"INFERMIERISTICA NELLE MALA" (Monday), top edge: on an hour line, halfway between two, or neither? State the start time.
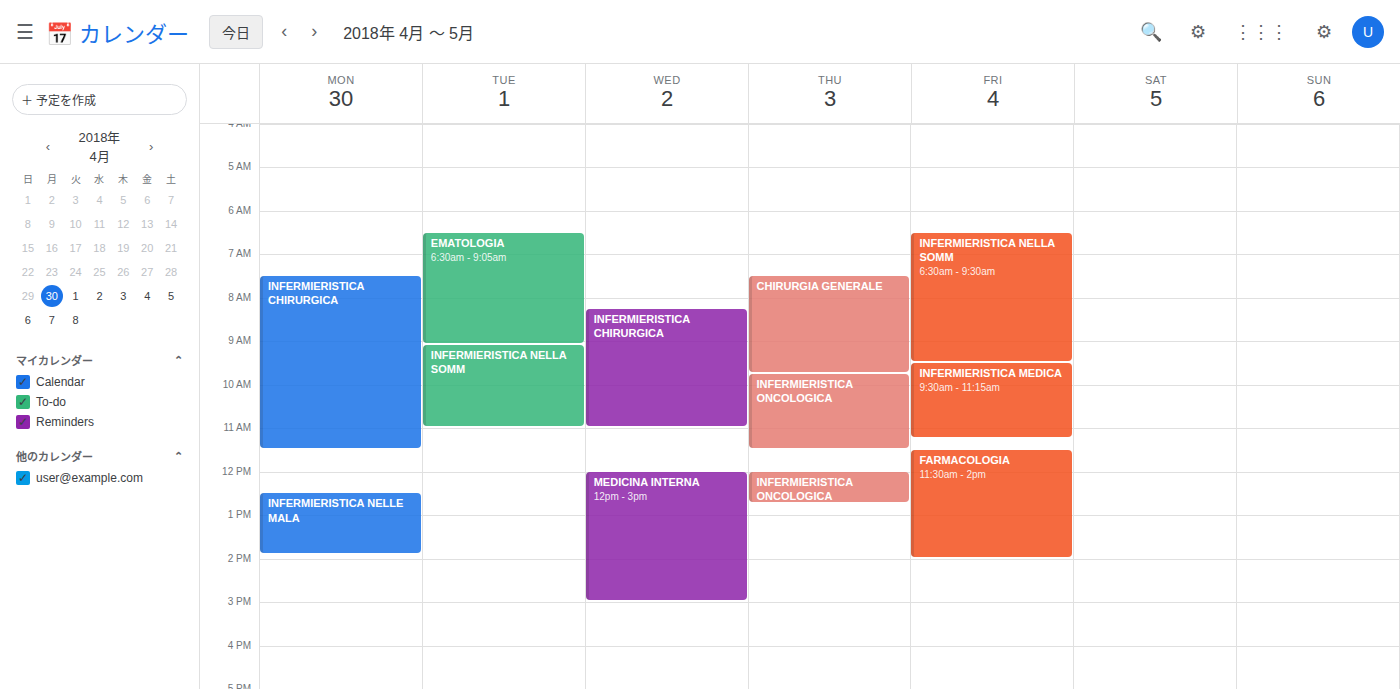
12:30 -- halfway between the 12:00 and 13:00 lines.